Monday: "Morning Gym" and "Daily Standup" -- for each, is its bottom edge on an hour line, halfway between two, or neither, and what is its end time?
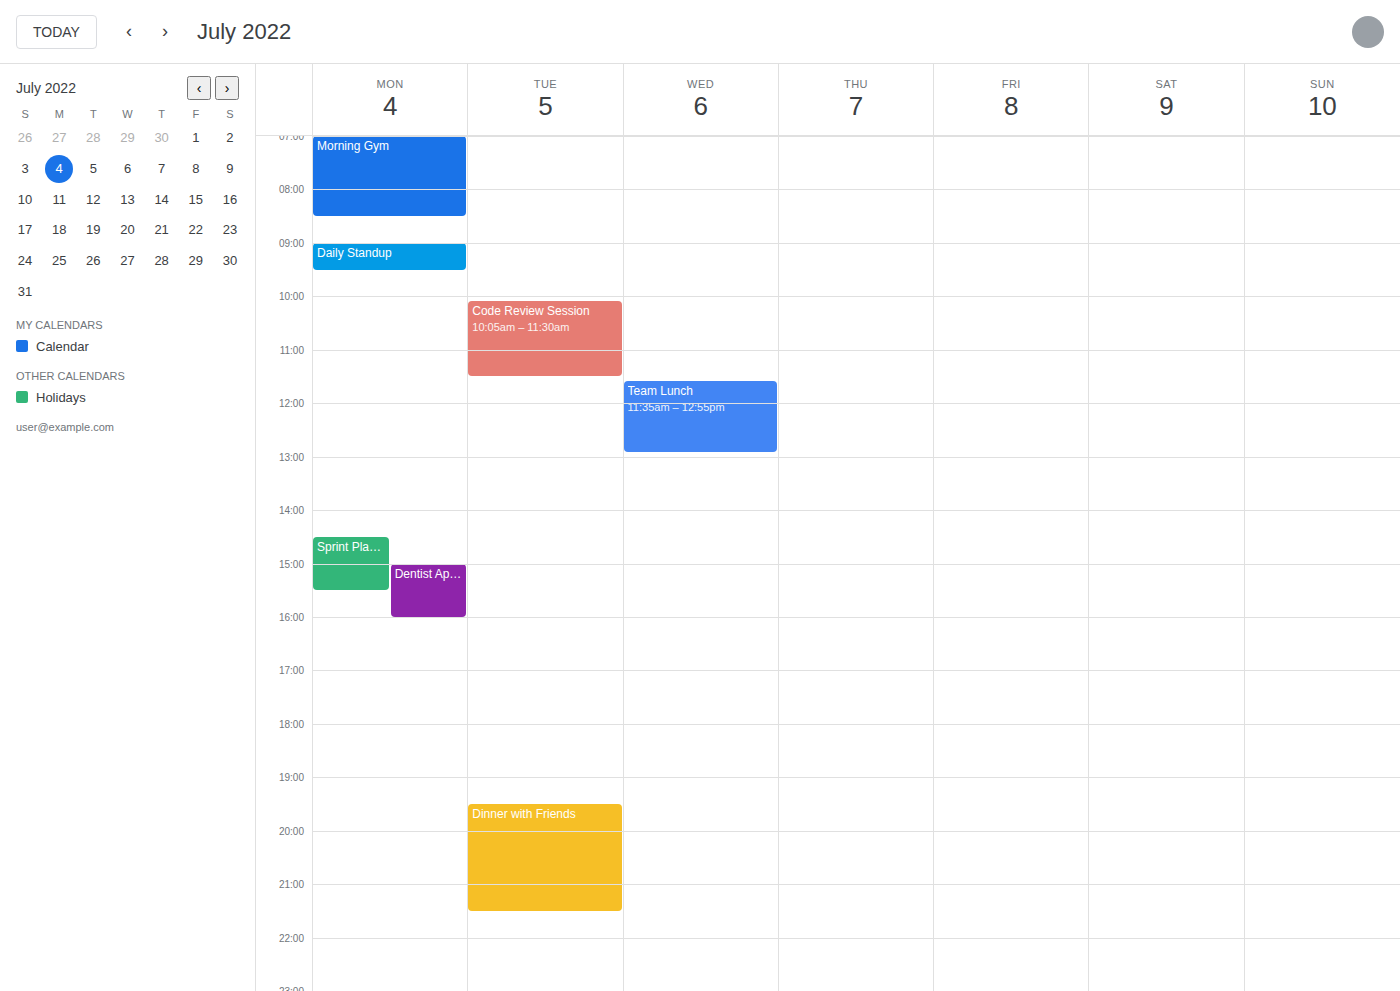
"Morning Gym": 08:30, halfway between the 08:00 and 09:00 lines. "Daily Standup": 09:30, halfway between the 09:00 and 10:00 lines.